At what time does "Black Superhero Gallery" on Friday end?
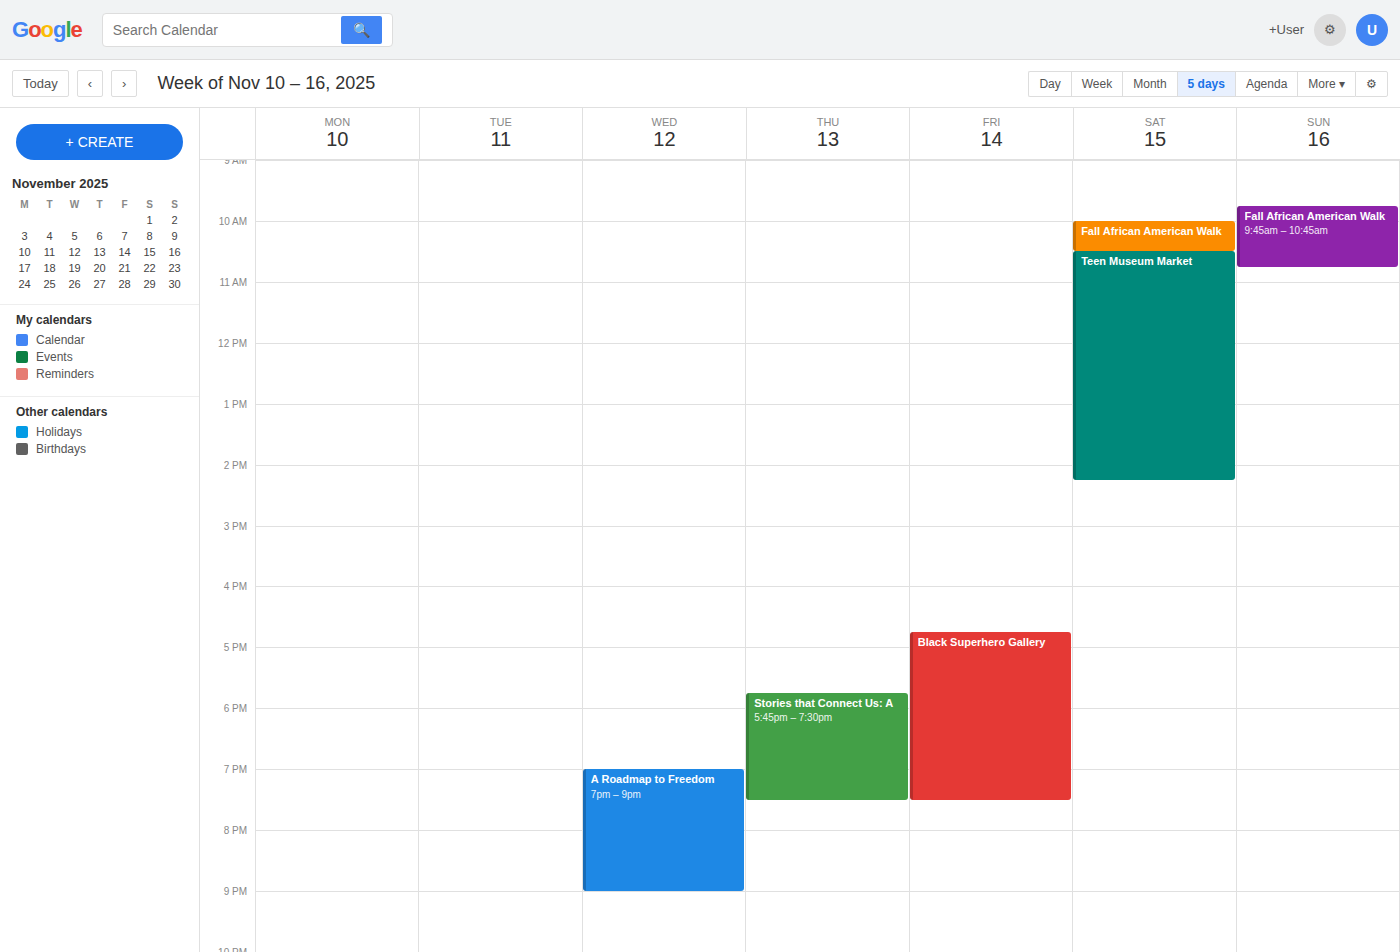
7:30 PM